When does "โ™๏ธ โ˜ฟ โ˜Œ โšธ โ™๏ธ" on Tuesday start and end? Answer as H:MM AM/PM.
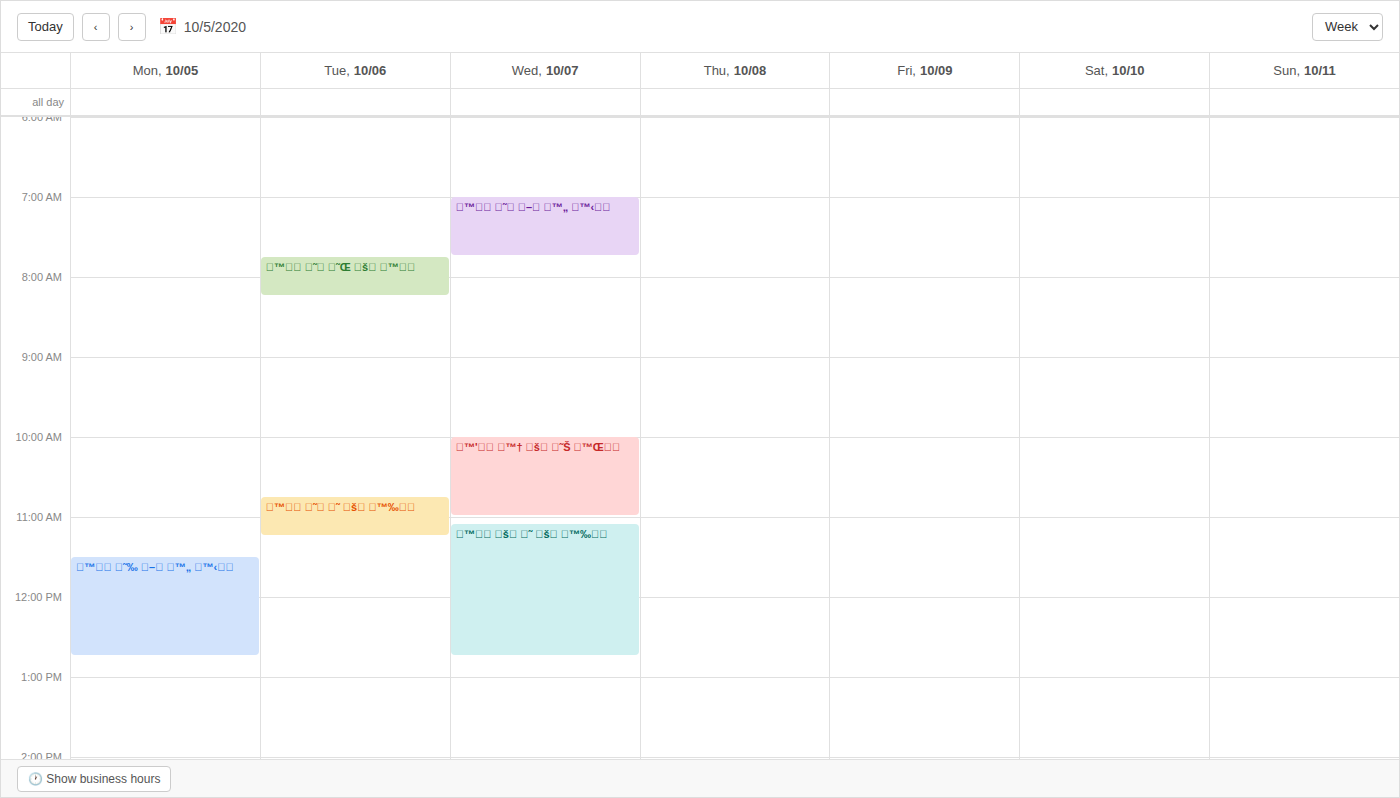
7:45 AM to 8:15 AM